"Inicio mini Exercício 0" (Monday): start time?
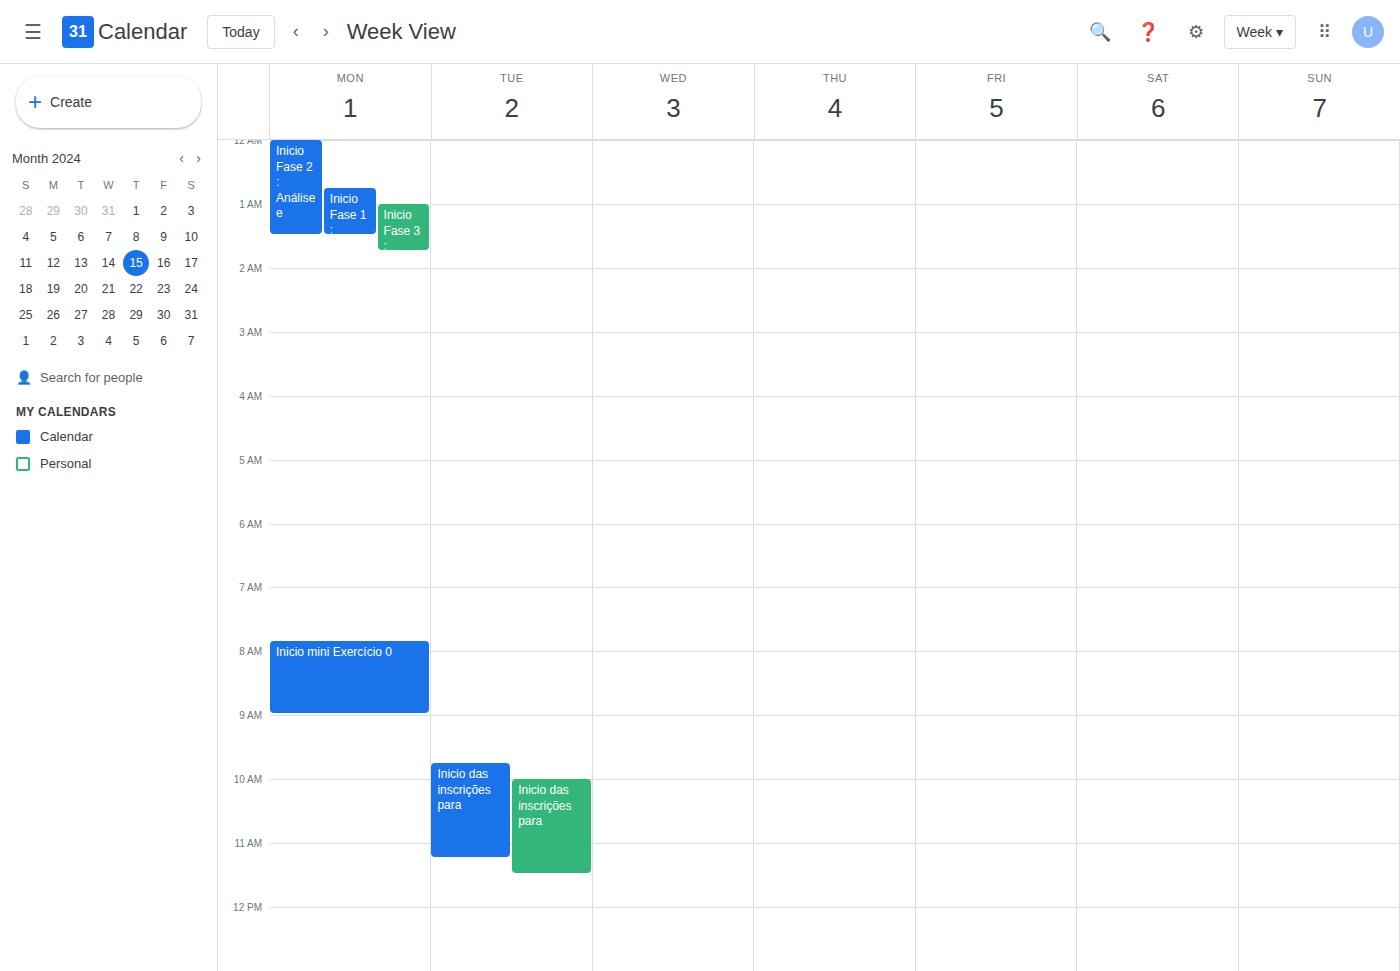
7:50 AM